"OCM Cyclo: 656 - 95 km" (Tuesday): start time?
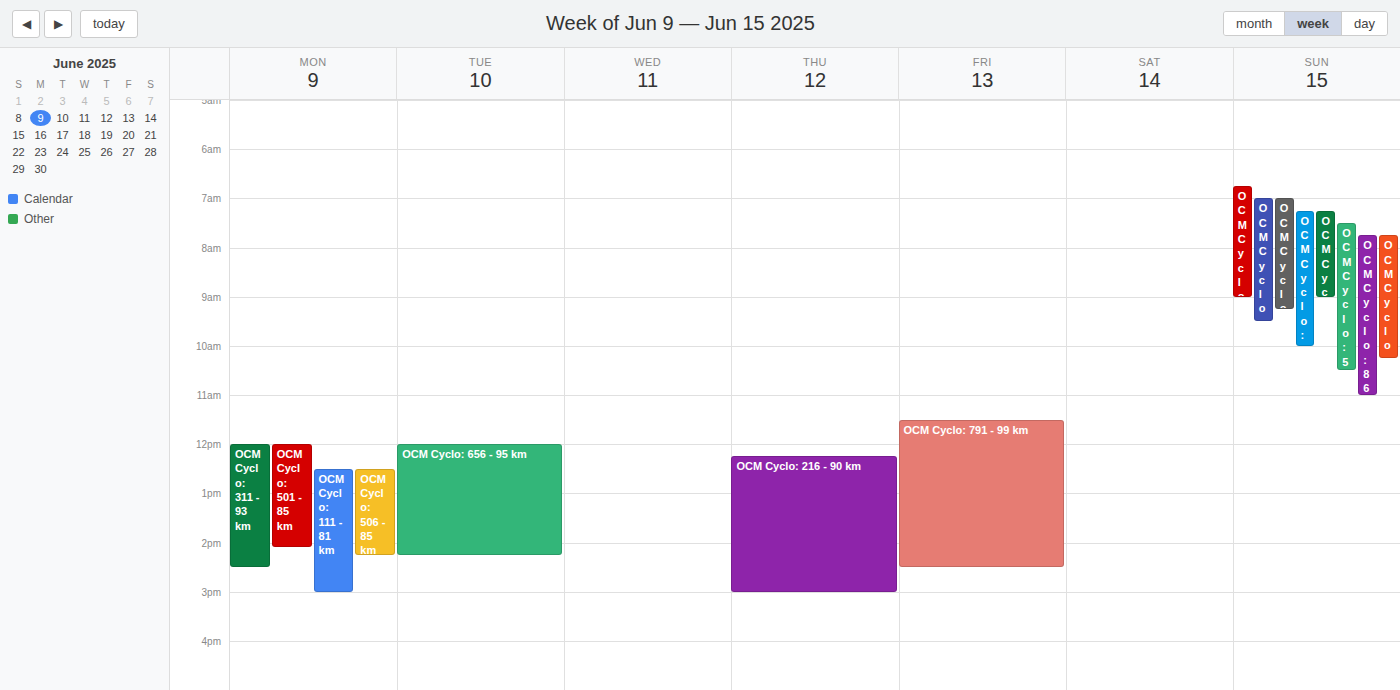
12:00 PM